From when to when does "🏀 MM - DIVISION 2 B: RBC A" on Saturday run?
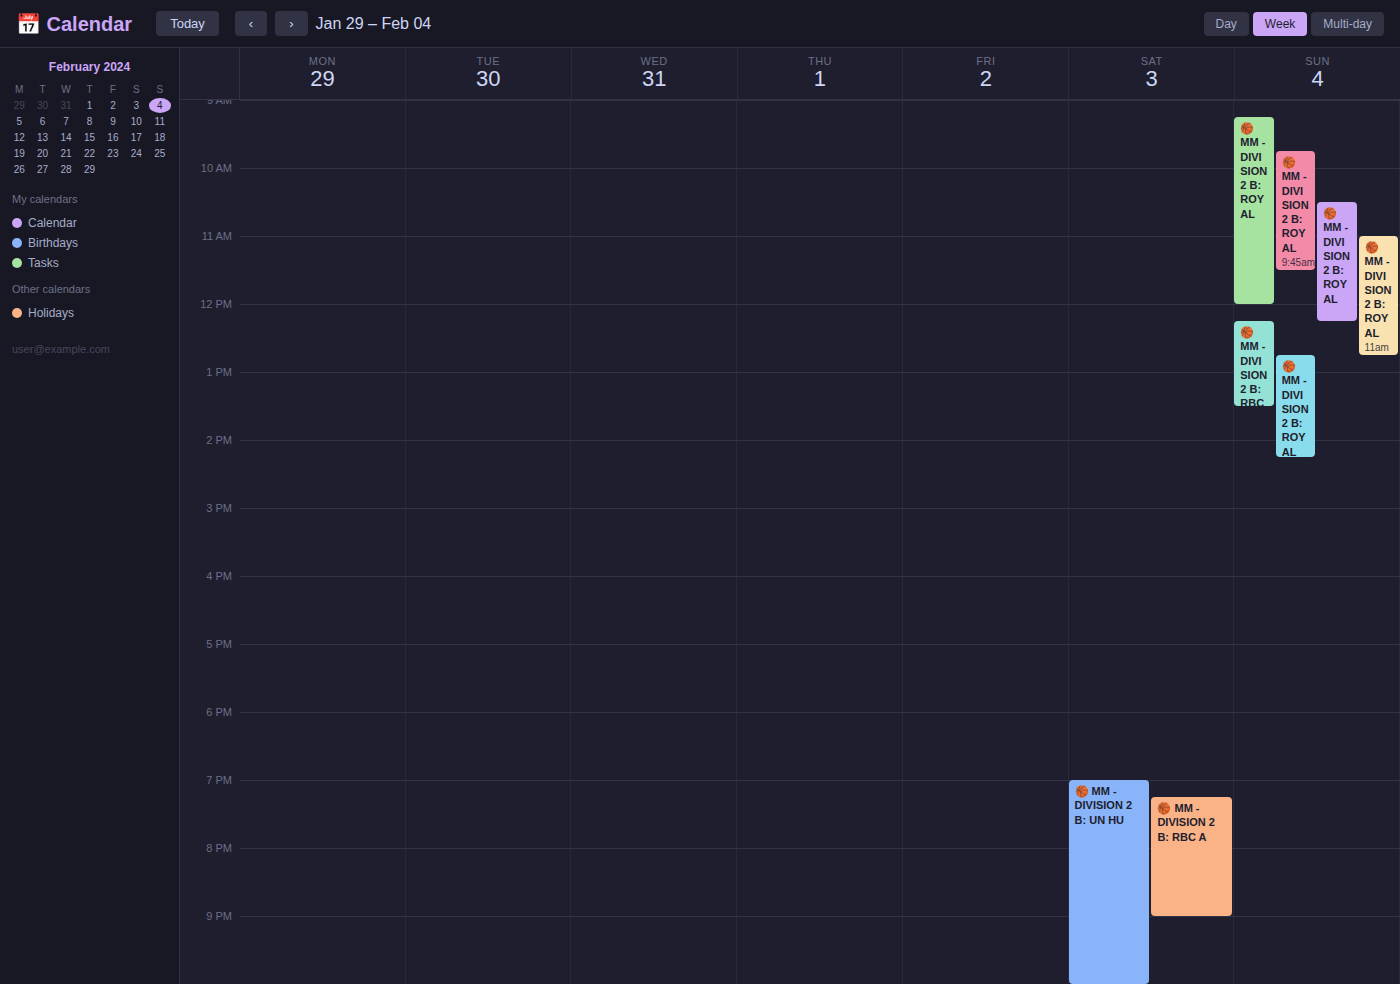
7:15 PM to 9:00 PM